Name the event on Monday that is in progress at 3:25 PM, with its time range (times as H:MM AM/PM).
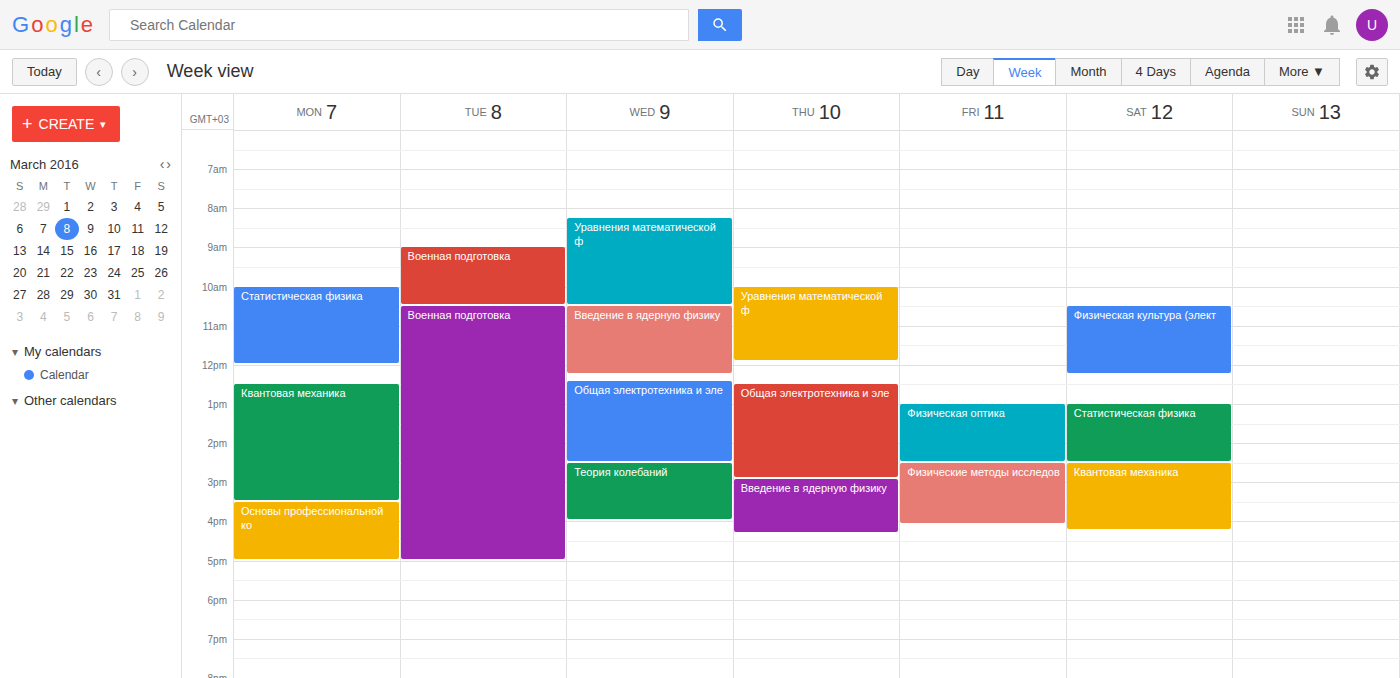
"Квантовая механика", 12:30 PM to 3:30 PM